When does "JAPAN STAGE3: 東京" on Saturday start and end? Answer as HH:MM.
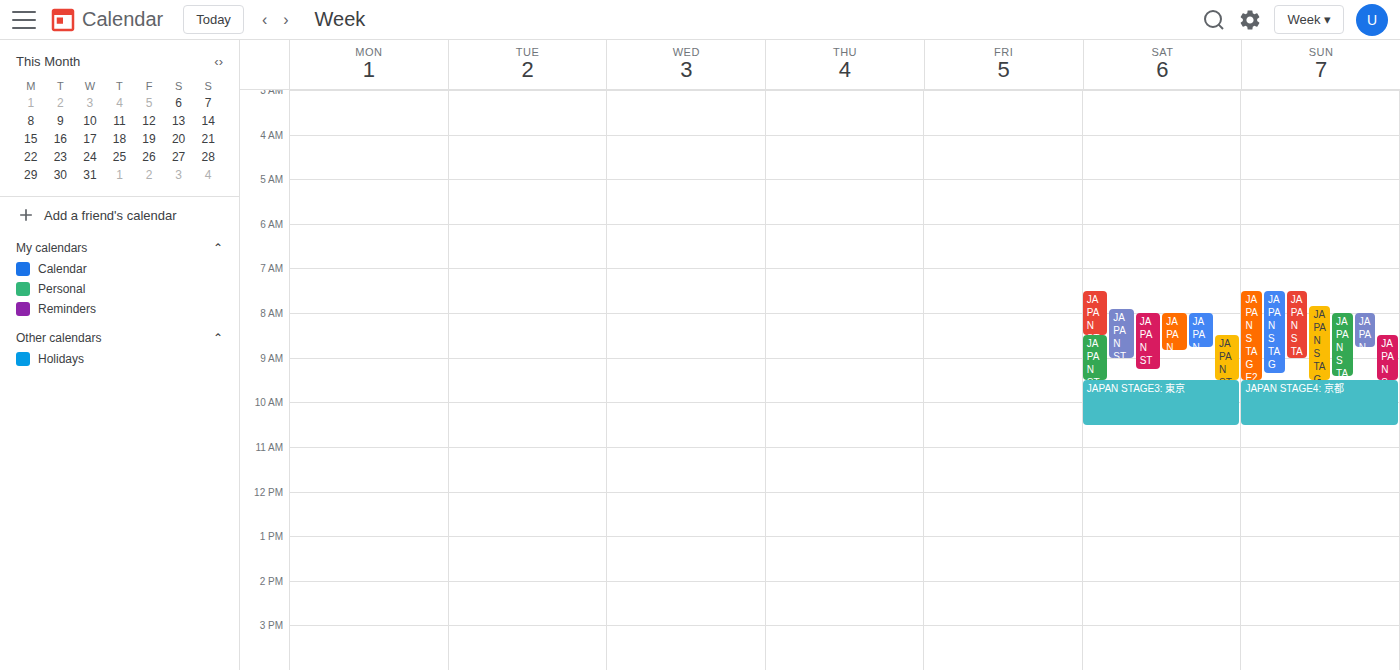
09:30 to 10:30